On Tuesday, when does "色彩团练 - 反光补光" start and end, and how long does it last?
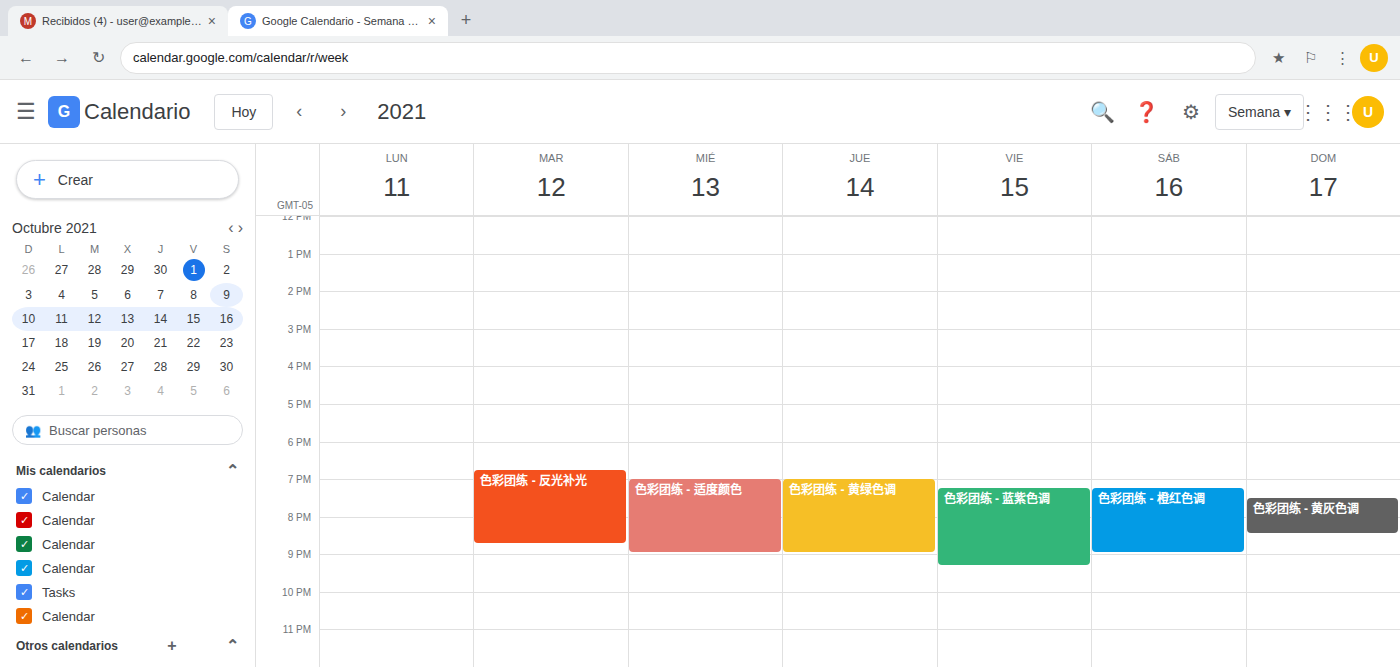
6:45 PM to 8:45 PM, 2 hours